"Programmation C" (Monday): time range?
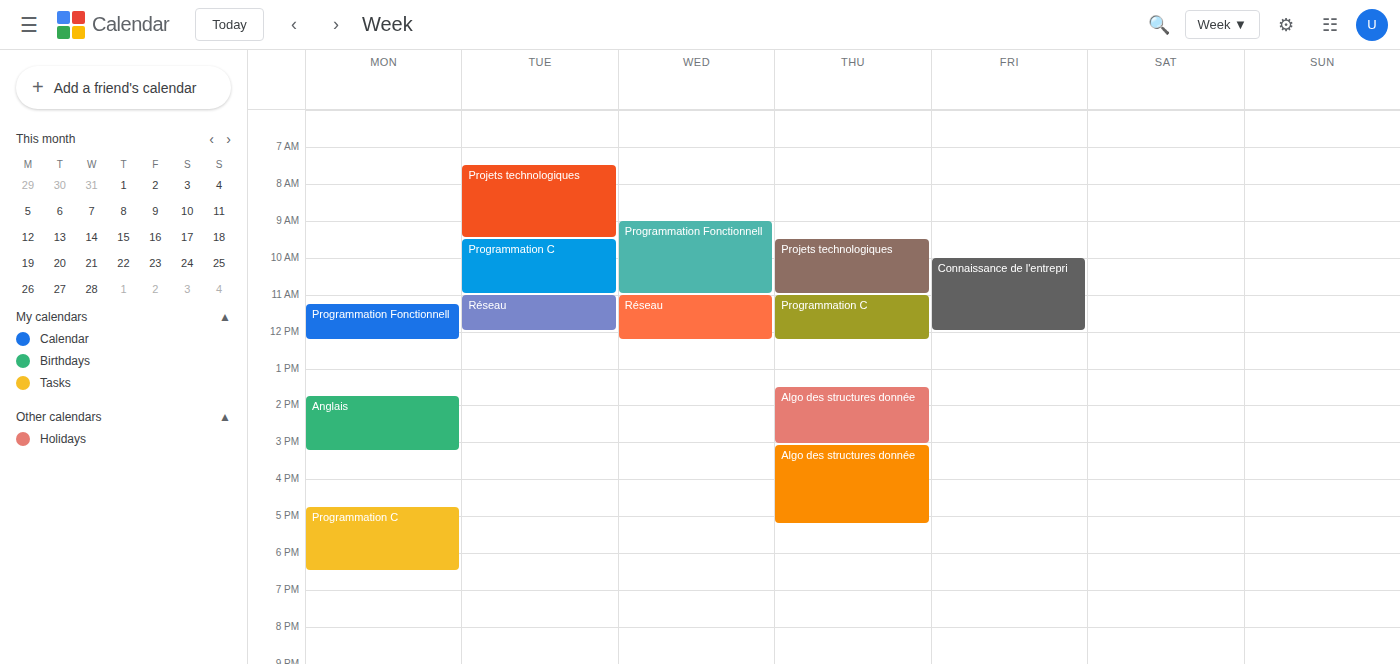
4:45 PM to 6:30 PM